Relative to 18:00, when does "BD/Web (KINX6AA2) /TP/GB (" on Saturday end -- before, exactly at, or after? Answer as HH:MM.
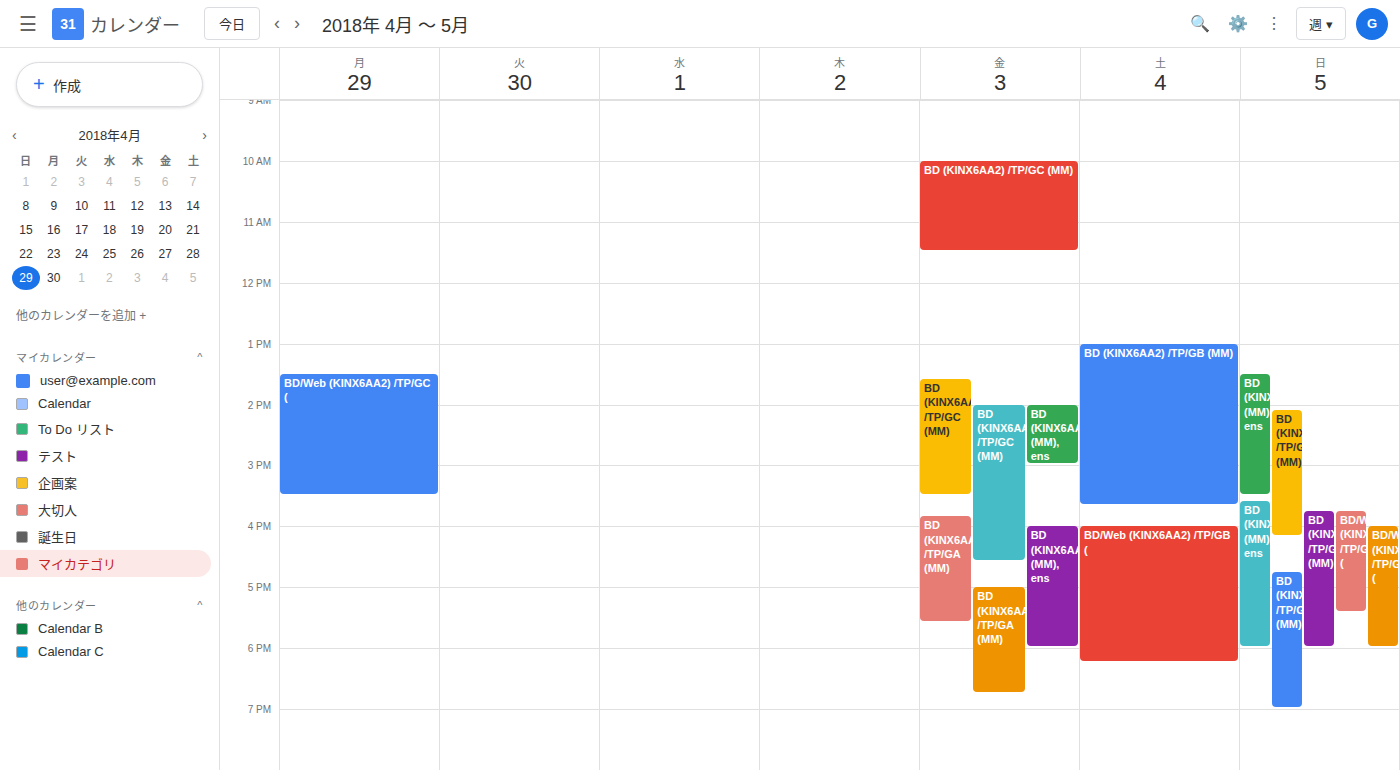
18:15 -- after 18:00, 15 minutes below the 18:00 line.